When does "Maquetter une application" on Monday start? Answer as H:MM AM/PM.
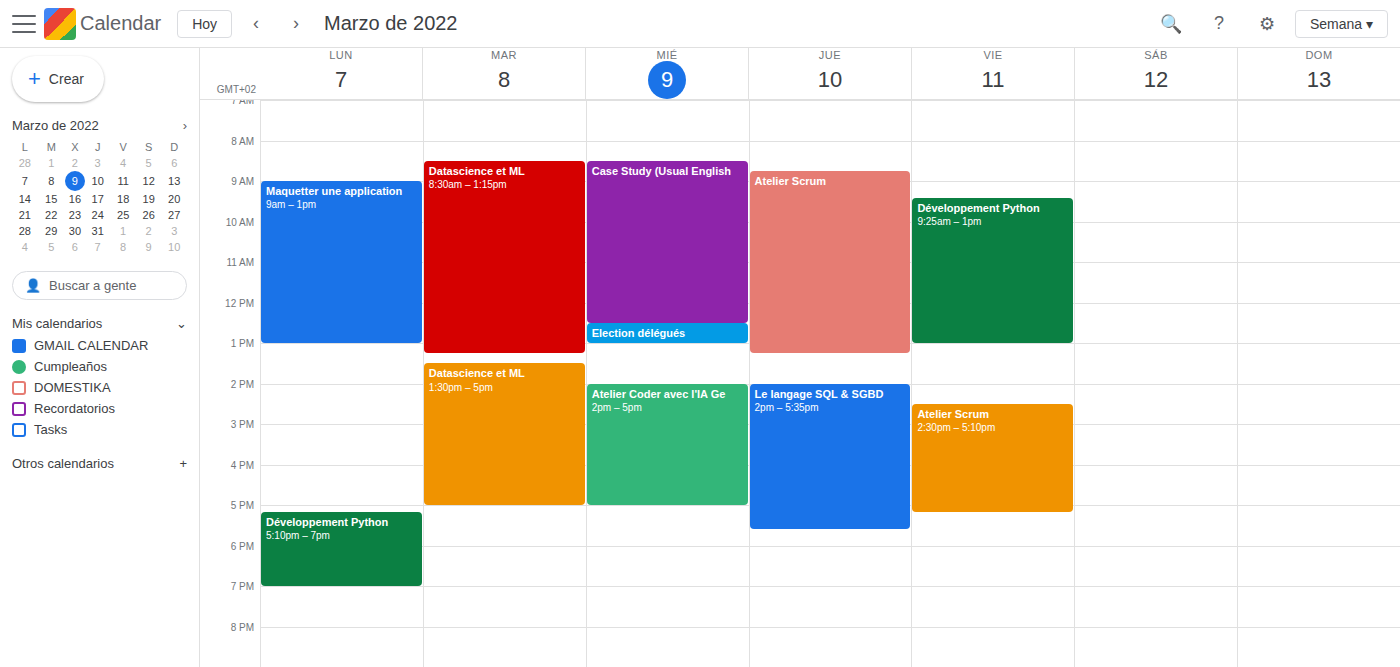
9:00 AM